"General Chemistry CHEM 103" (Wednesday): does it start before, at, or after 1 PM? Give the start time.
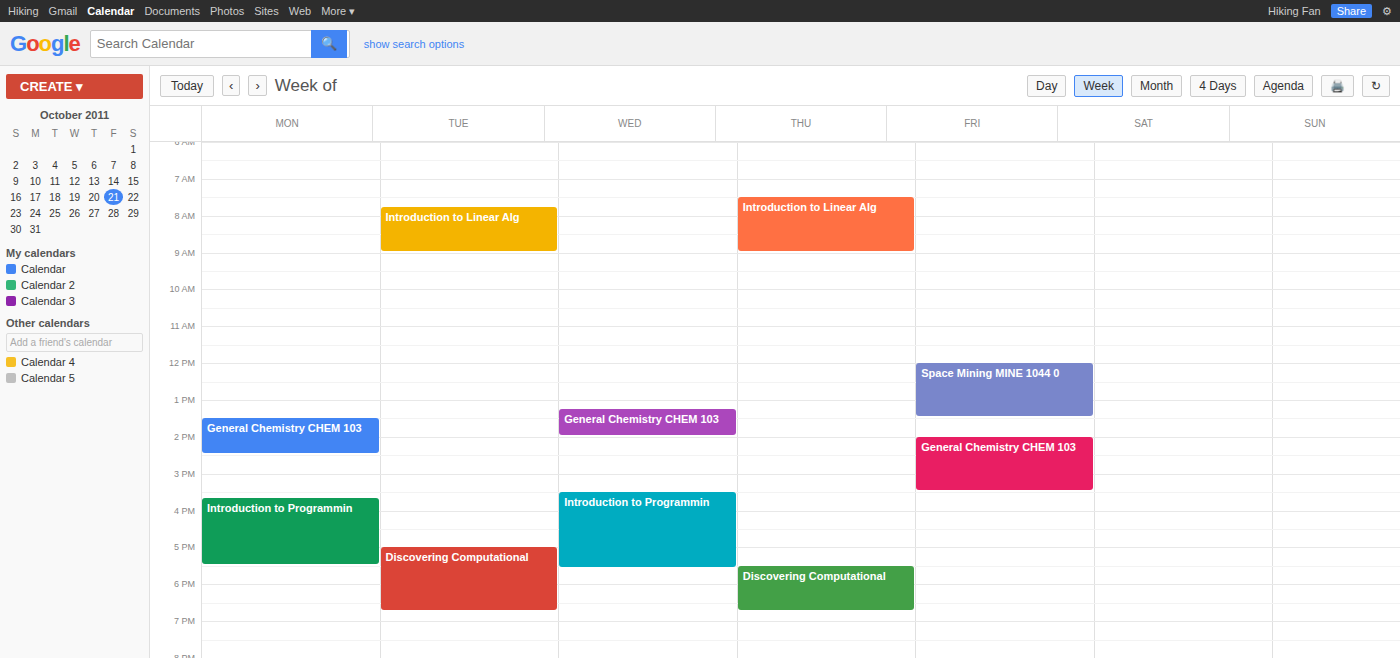
1:15 PM -- after 1 PM, 15 minutes below the 1 PM line.